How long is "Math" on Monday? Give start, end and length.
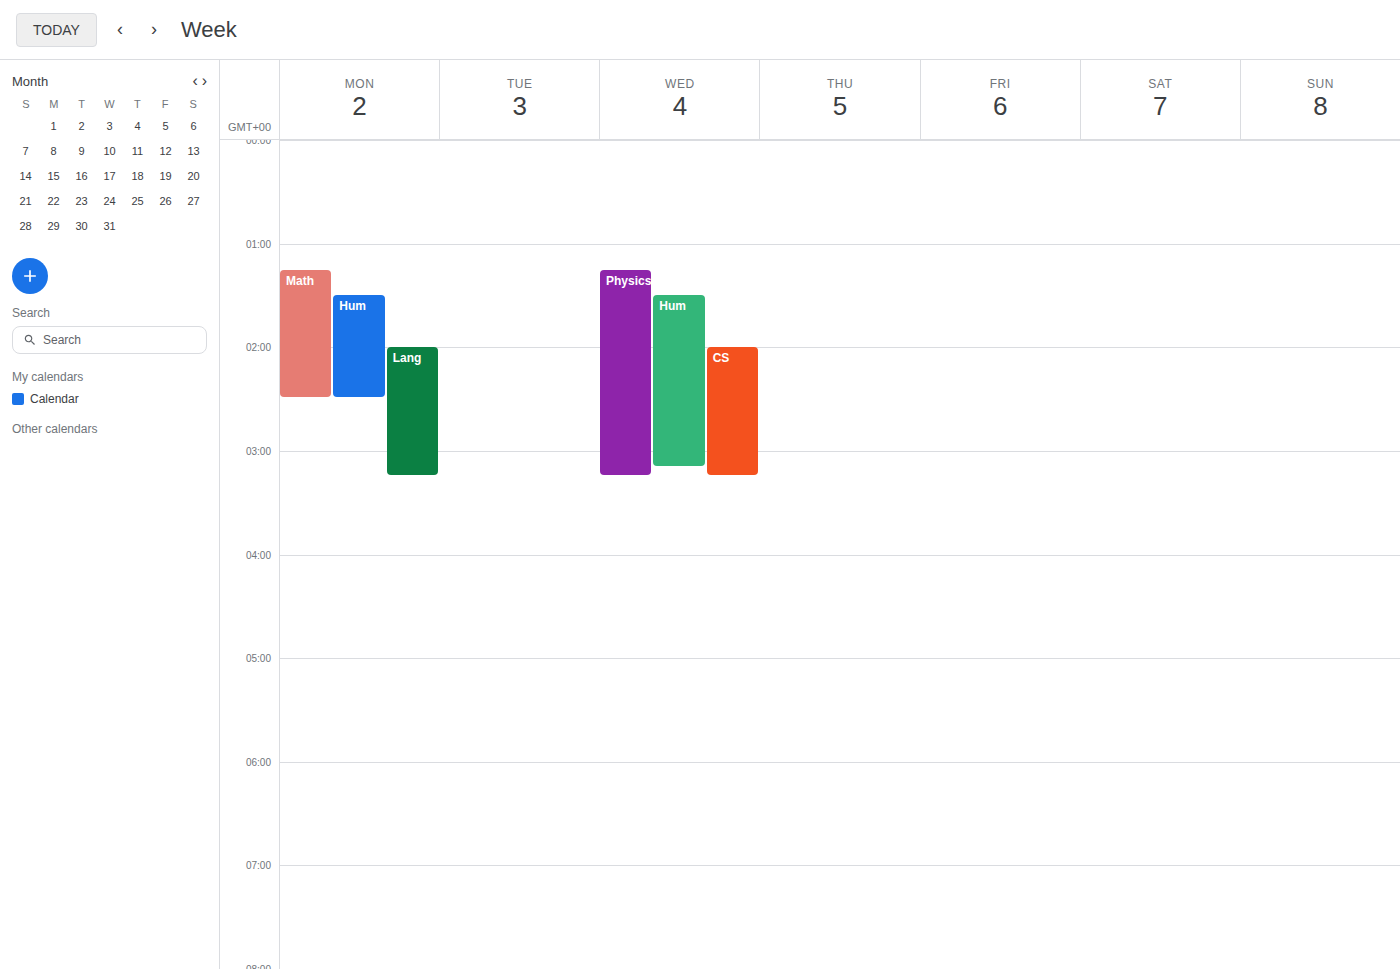
1:15 AM to 2:30 AM, 1 hour 15 minutes